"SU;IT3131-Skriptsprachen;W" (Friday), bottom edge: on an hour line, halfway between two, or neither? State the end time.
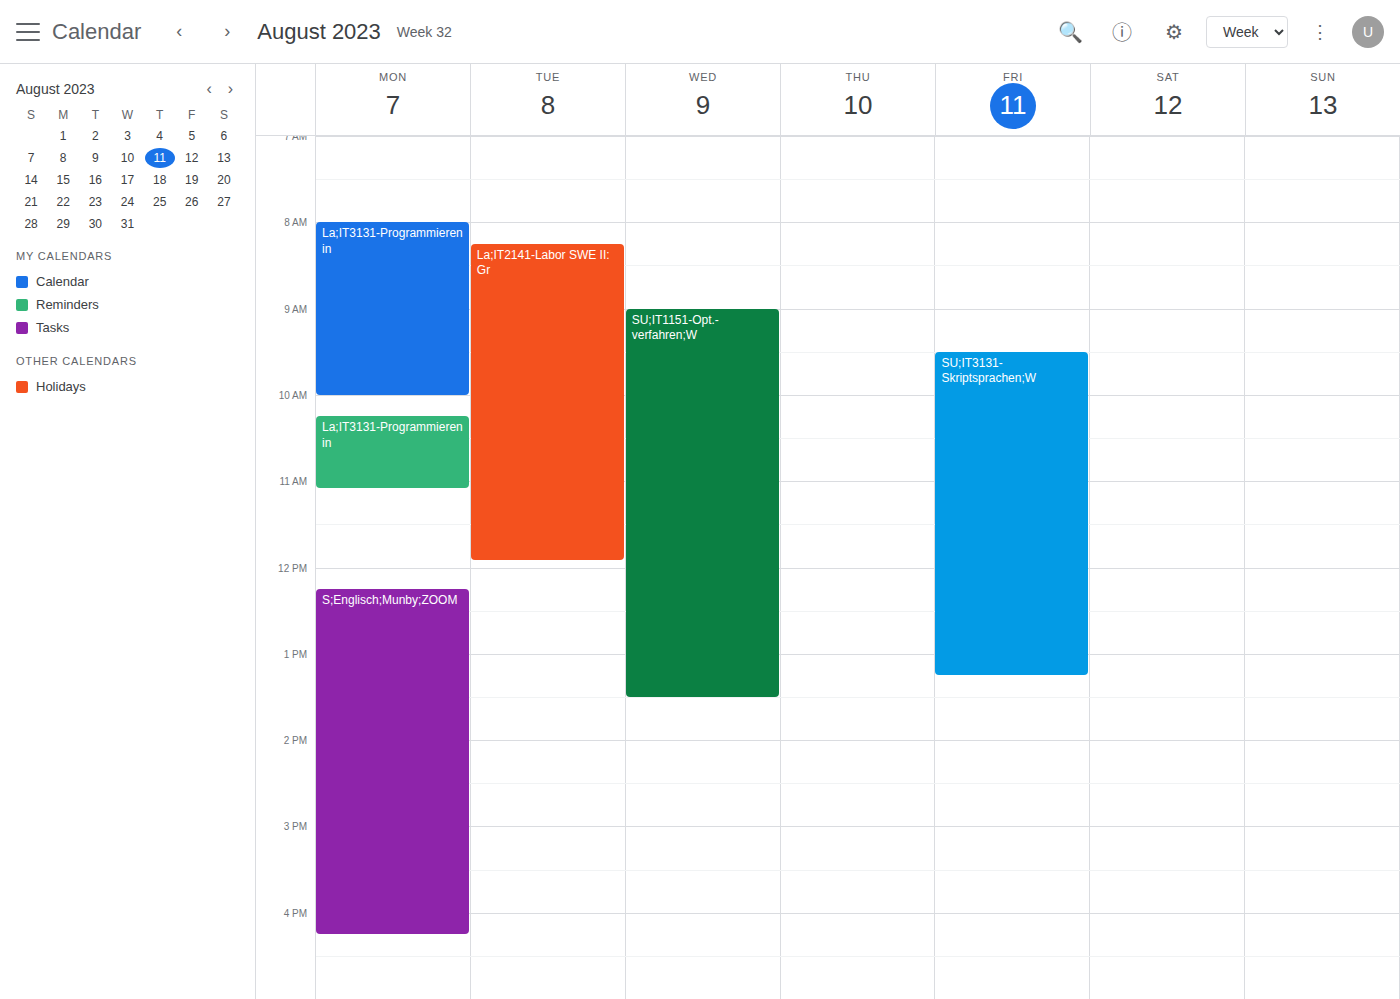
1:15 PM -- neither: a quarter of the way from the 1 PM line to the 2 PM line.